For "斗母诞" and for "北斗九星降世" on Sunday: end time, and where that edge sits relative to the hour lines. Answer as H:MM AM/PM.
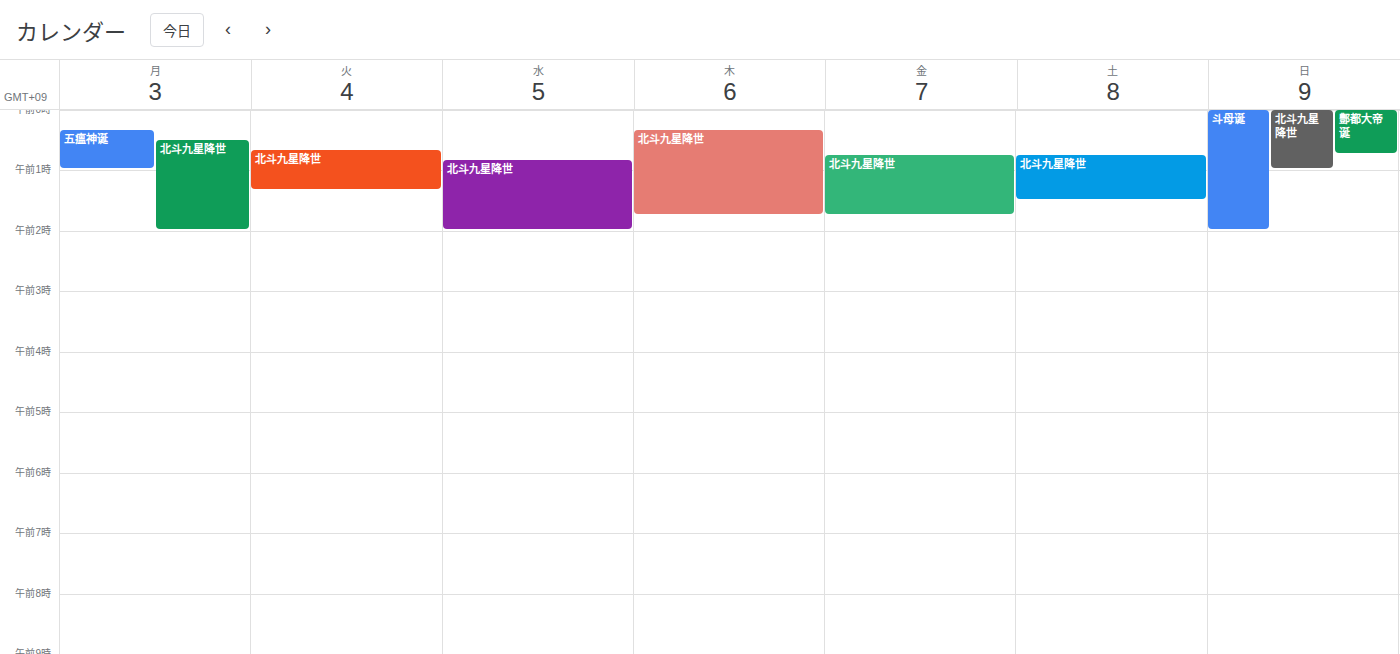
"斗母诞": 2:00 AM, exactly on the 2 AM line. "北斗九星降世": 1:00 AM, exactly on the 1 AM line.